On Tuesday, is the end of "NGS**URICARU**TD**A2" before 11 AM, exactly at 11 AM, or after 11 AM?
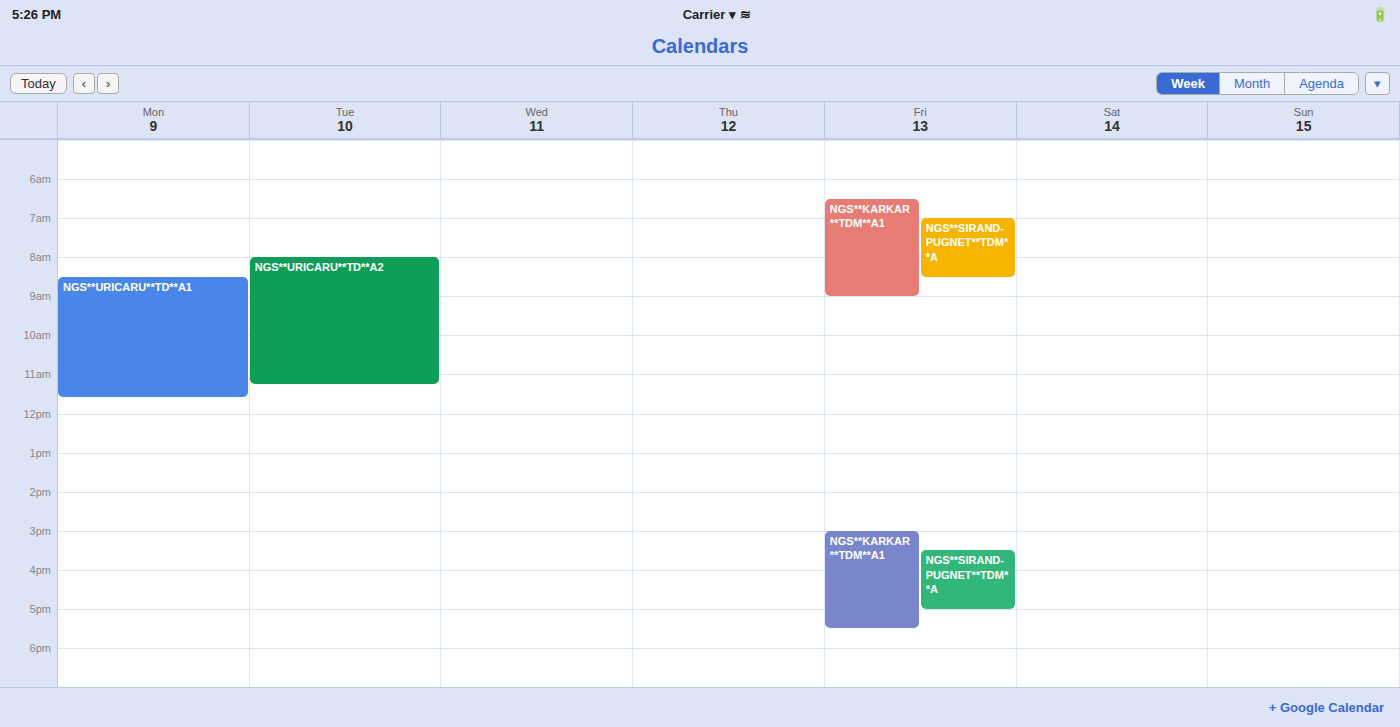
11:15 AM -- after 11 AM, 15 minutes below the 11 AM line.